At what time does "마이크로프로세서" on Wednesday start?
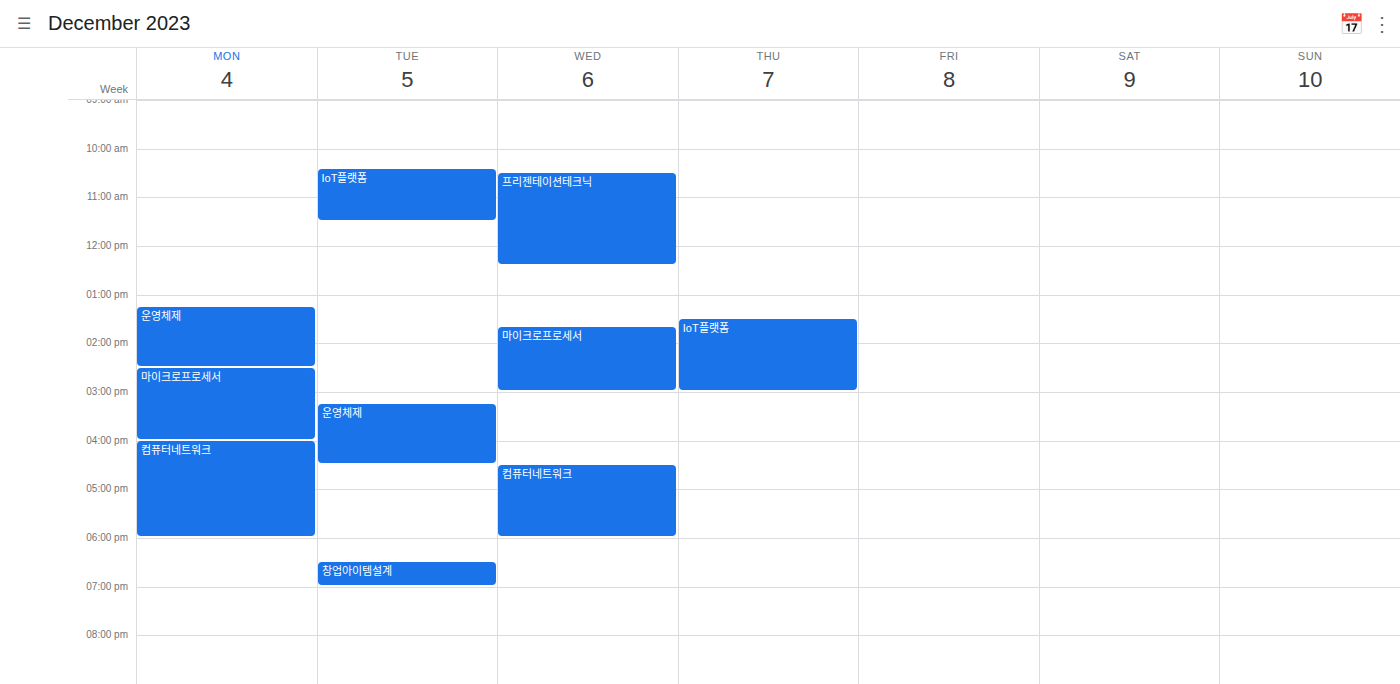
13:40